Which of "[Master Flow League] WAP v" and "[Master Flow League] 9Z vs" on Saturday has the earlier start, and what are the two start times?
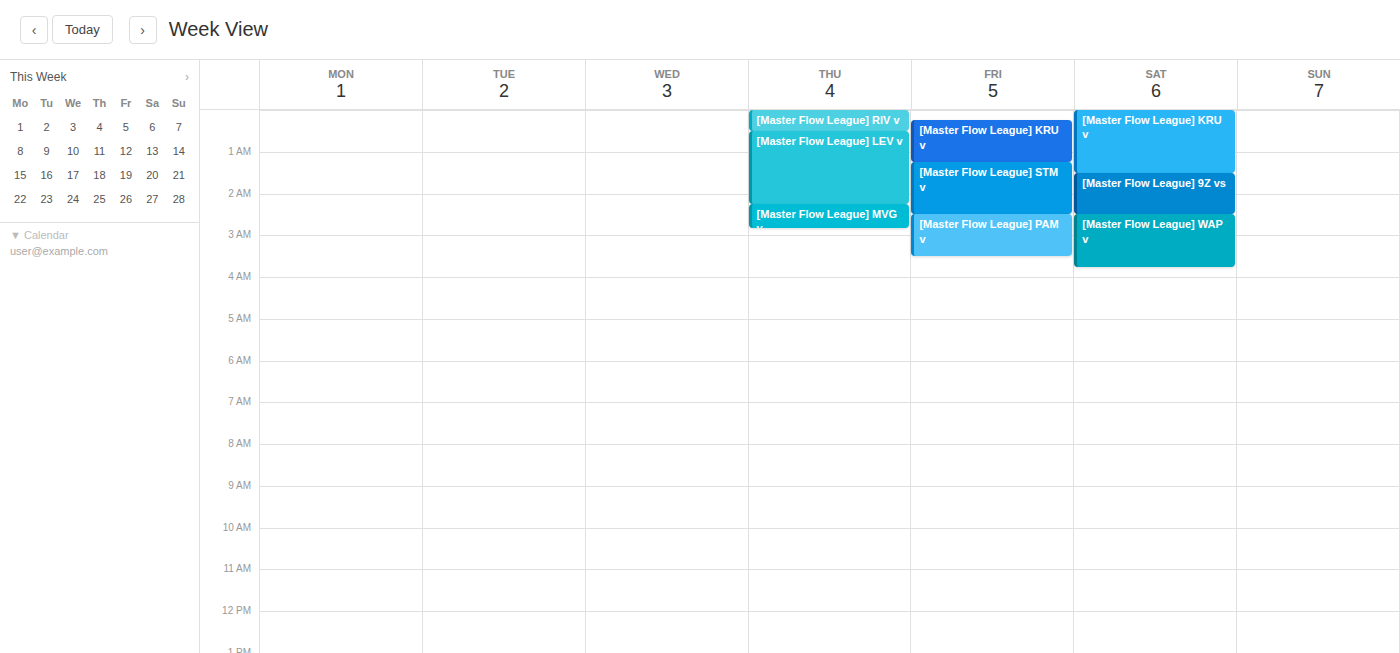
"[Master Flow League] 9Z vs" 1:30 AM; "[Master Flow League] WAP v" 2:30 AM.